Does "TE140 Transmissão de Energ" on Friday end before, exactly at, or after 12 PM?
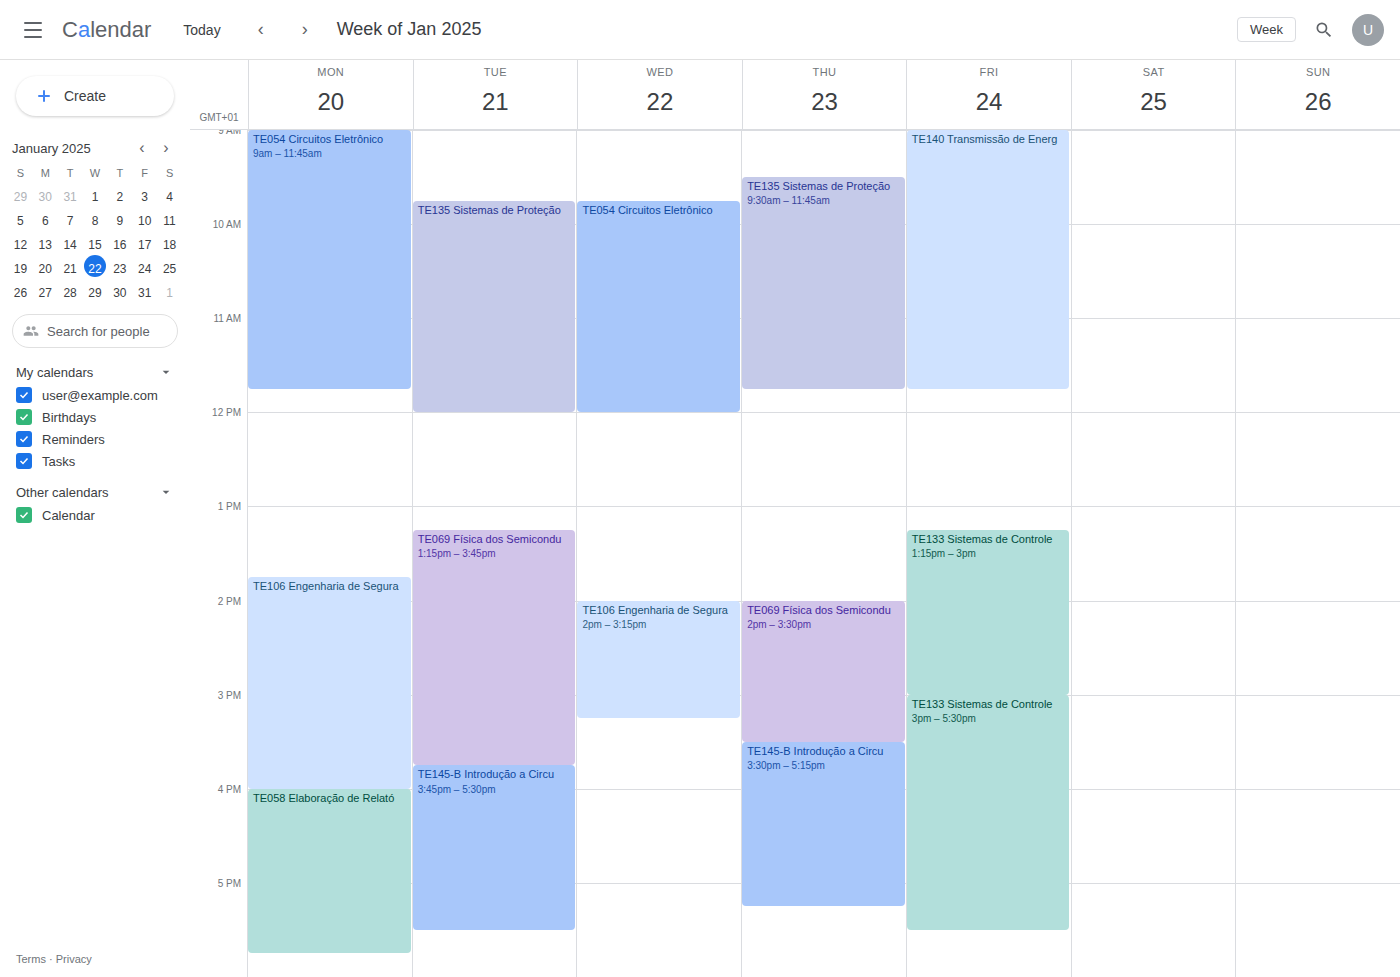
11:45 AM -- before 12 PM, 15 minutes above the 12 PM line.